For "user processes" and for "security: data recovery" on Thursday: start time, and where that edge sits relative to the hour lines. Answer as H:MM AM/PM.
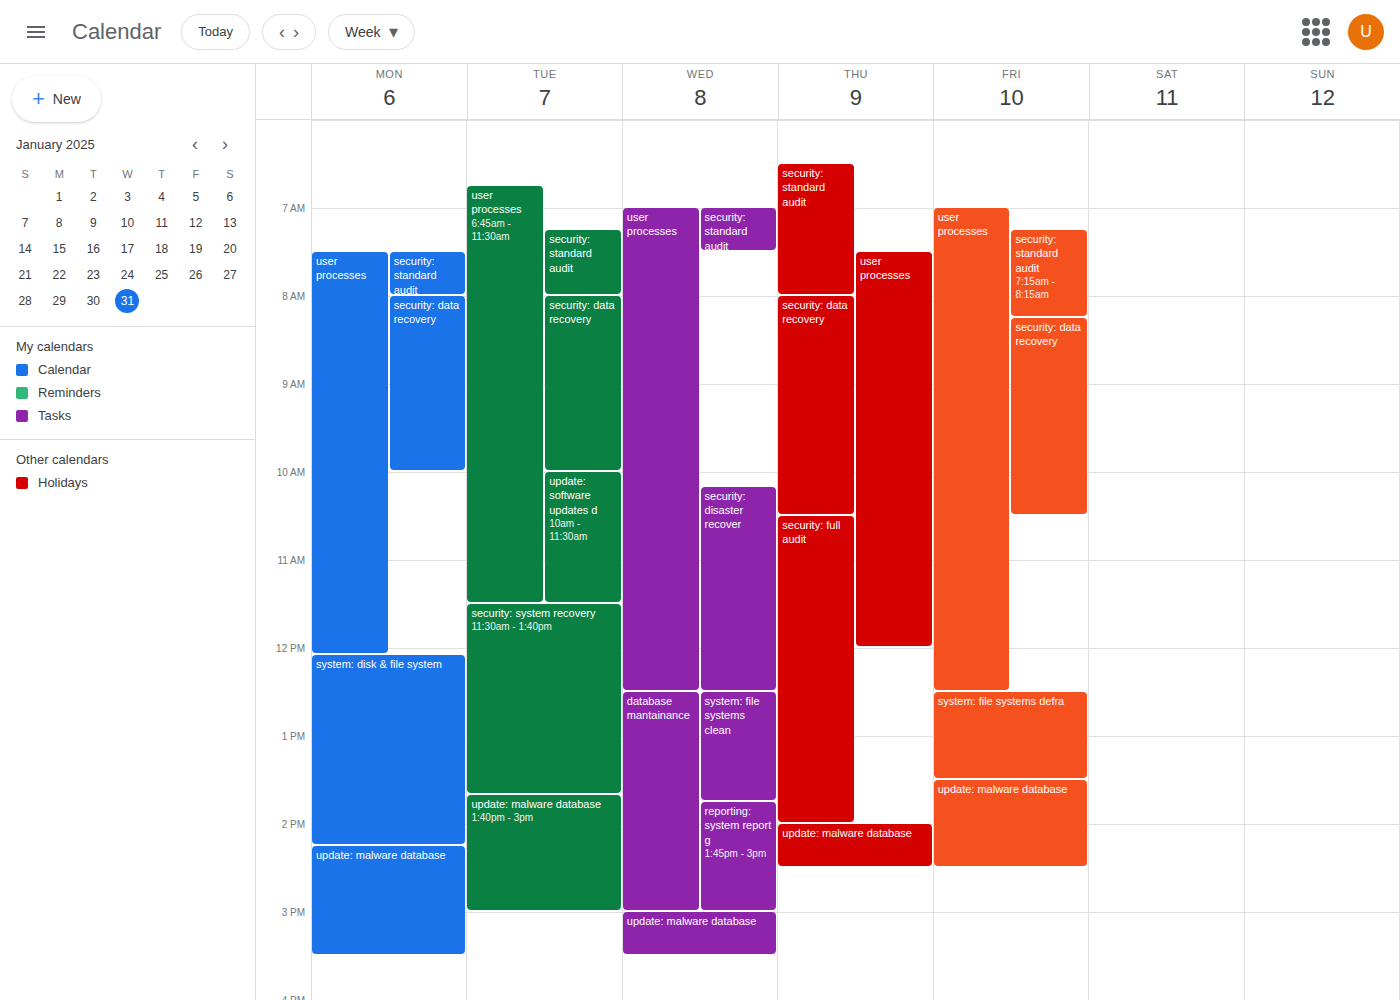
"user processes": 7:30 AM, halfway between the 7 AM and 8 AM lines. "security: data recovery": 8:00 AM, exactly on the 8 AM line.